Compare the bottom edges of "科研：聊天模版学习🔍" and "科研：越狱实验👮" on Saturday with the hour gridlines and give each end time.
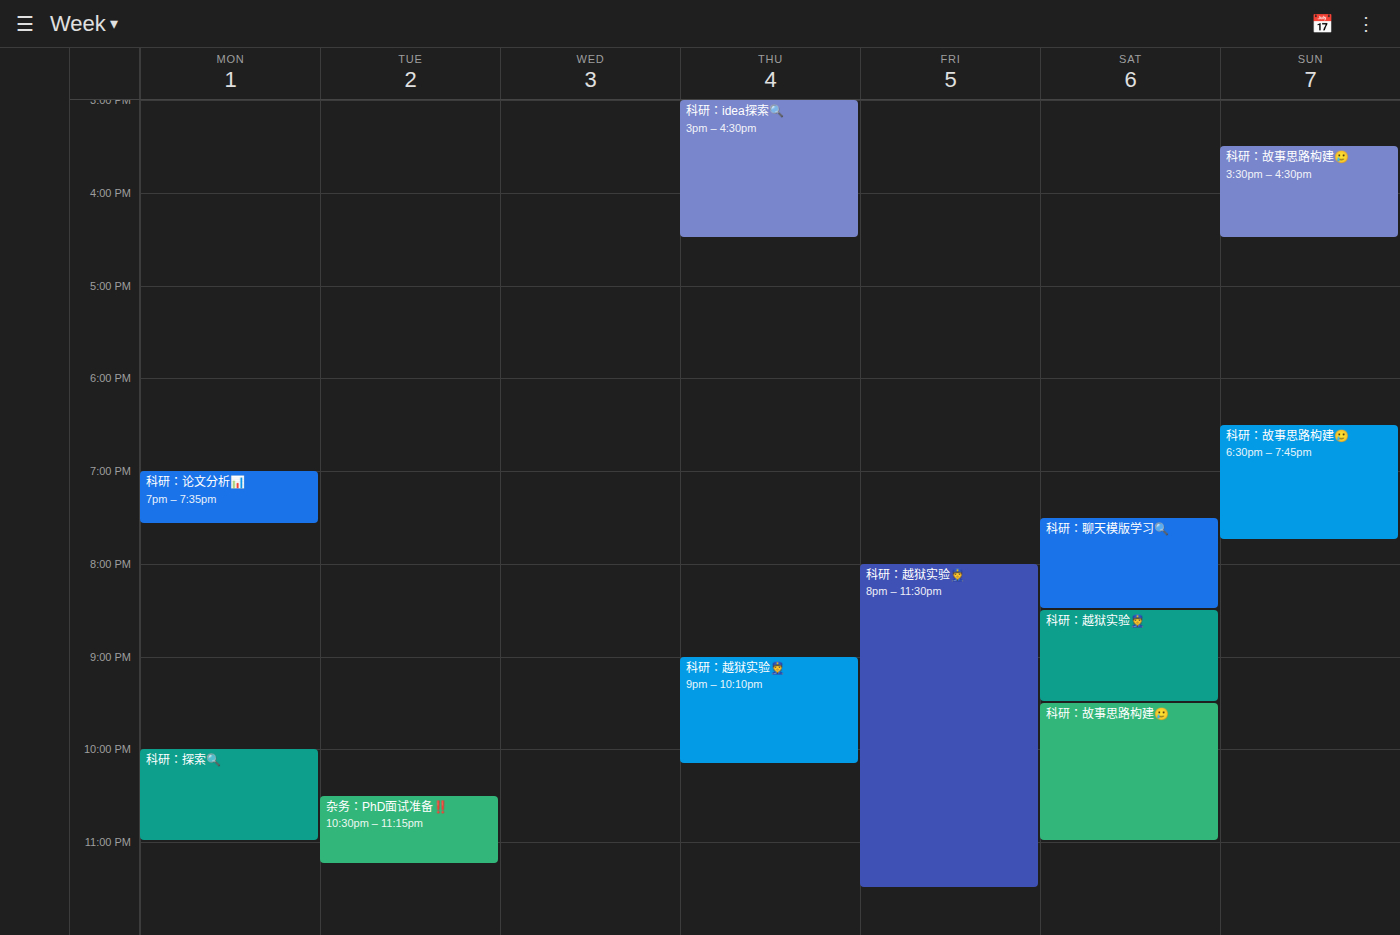
"科研：聊天模版学习🔍": 8:30 PM, halfway between the 8 PM and 9 PM lines. "科研：越狱实验👮": 9:30 PM, halfway between the 9 PM and 10 PM lines.